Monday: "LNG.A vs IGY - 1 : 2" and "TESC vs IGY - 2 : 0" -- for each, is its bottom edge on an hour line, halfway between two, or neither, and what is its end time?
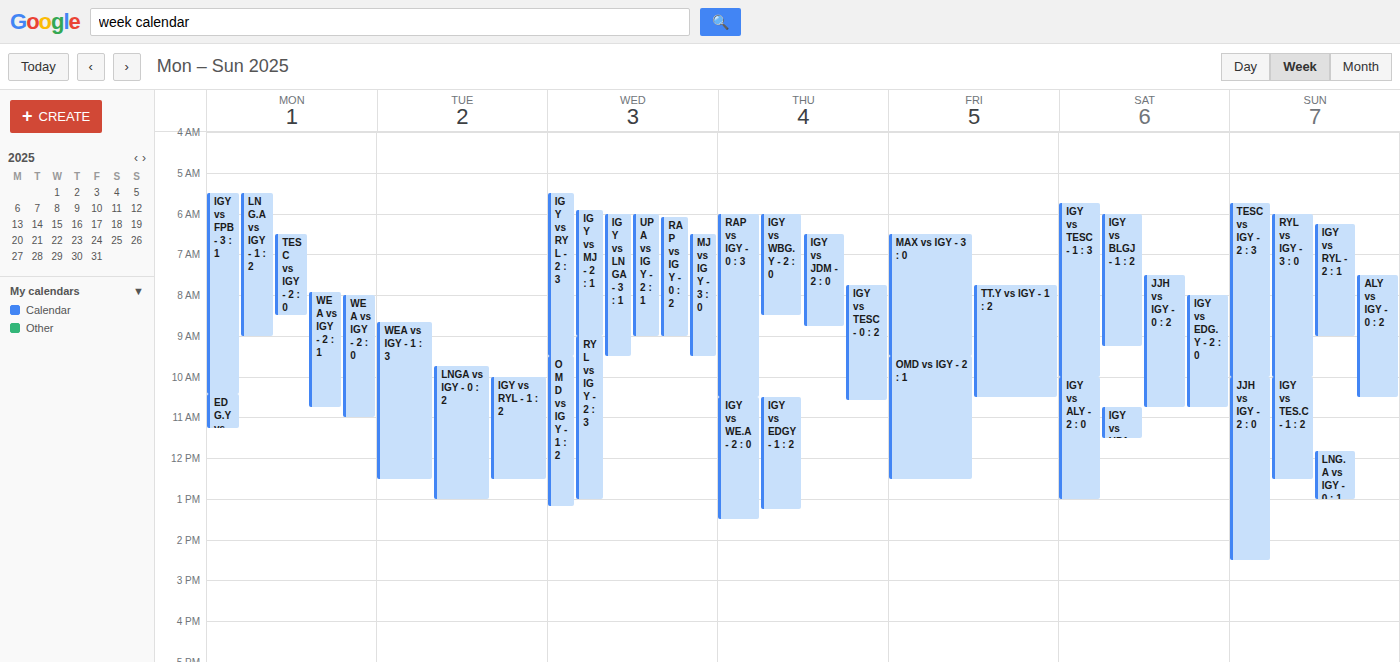
"LNG.A vs IGY - 1 : 2": 09:00, exactly on the 09:00 line. "TESC vs IGY - 2 : 0": 08:30, halfway between the 08:00 and 09:00 lines.